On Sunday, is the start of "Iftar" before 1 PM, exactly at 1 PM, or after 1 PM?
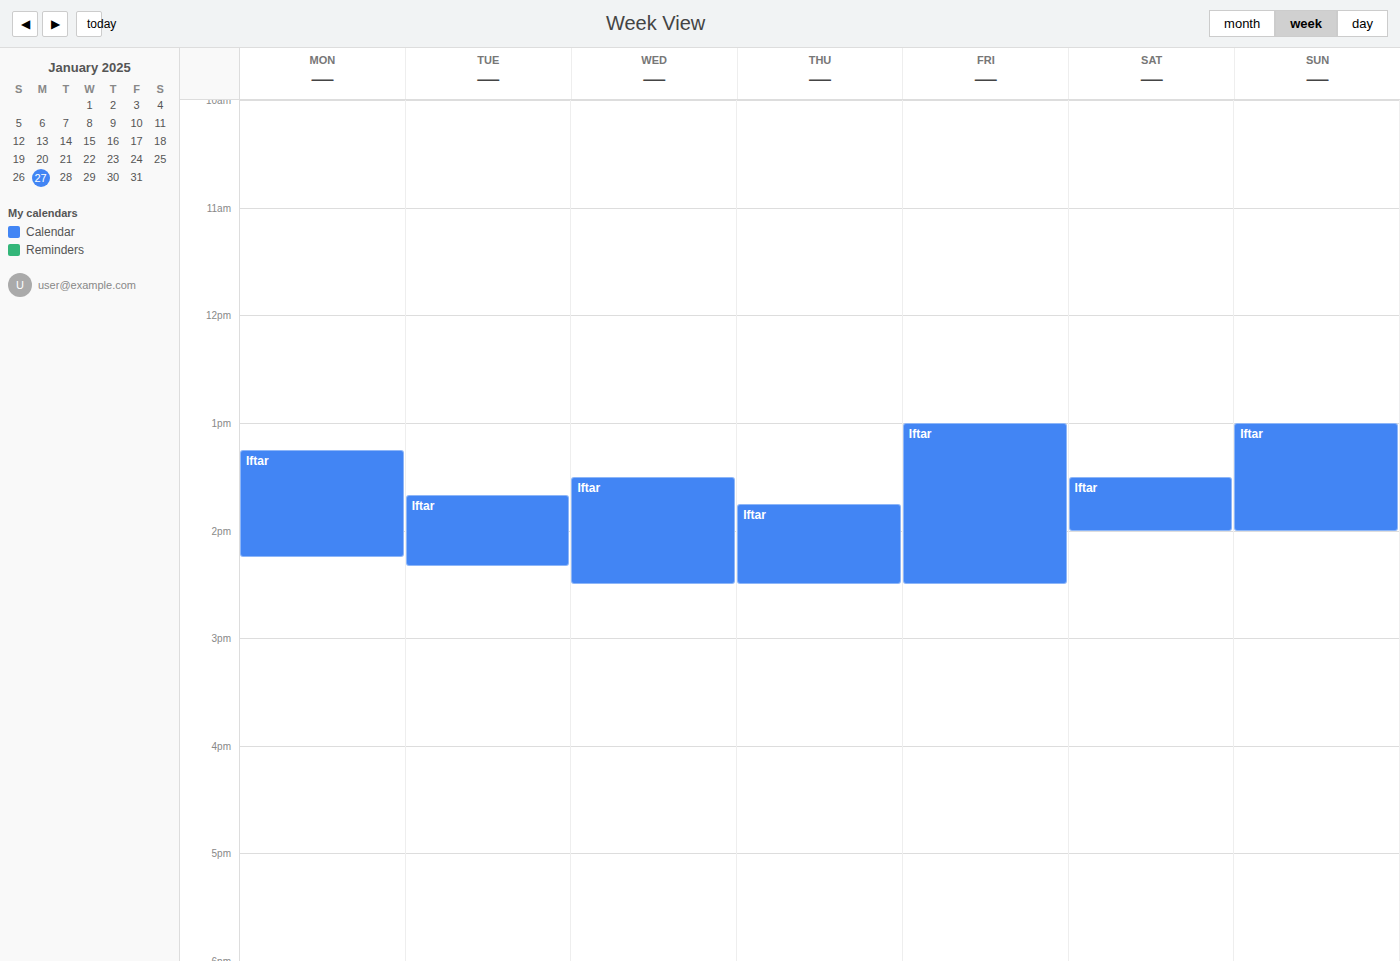
1:00 PM -- exactly at 1 PM, on the 1 PM line.